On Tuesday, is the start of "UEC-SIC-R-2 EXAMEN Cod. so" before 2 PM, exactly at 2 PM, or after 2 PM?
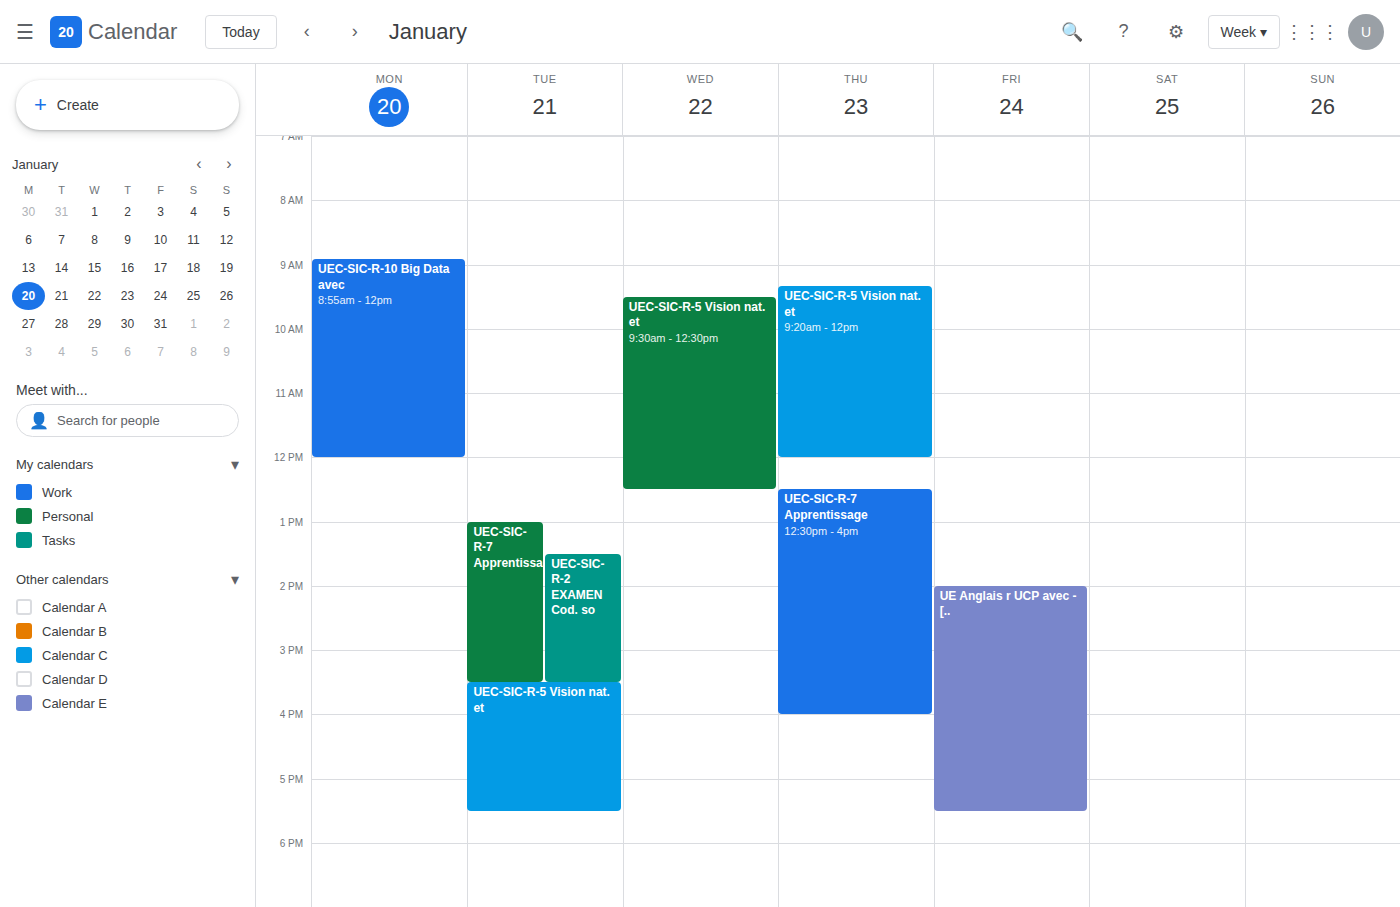
1:30 PM -- before 2 PM, 30 minutes above the 2 PM line.